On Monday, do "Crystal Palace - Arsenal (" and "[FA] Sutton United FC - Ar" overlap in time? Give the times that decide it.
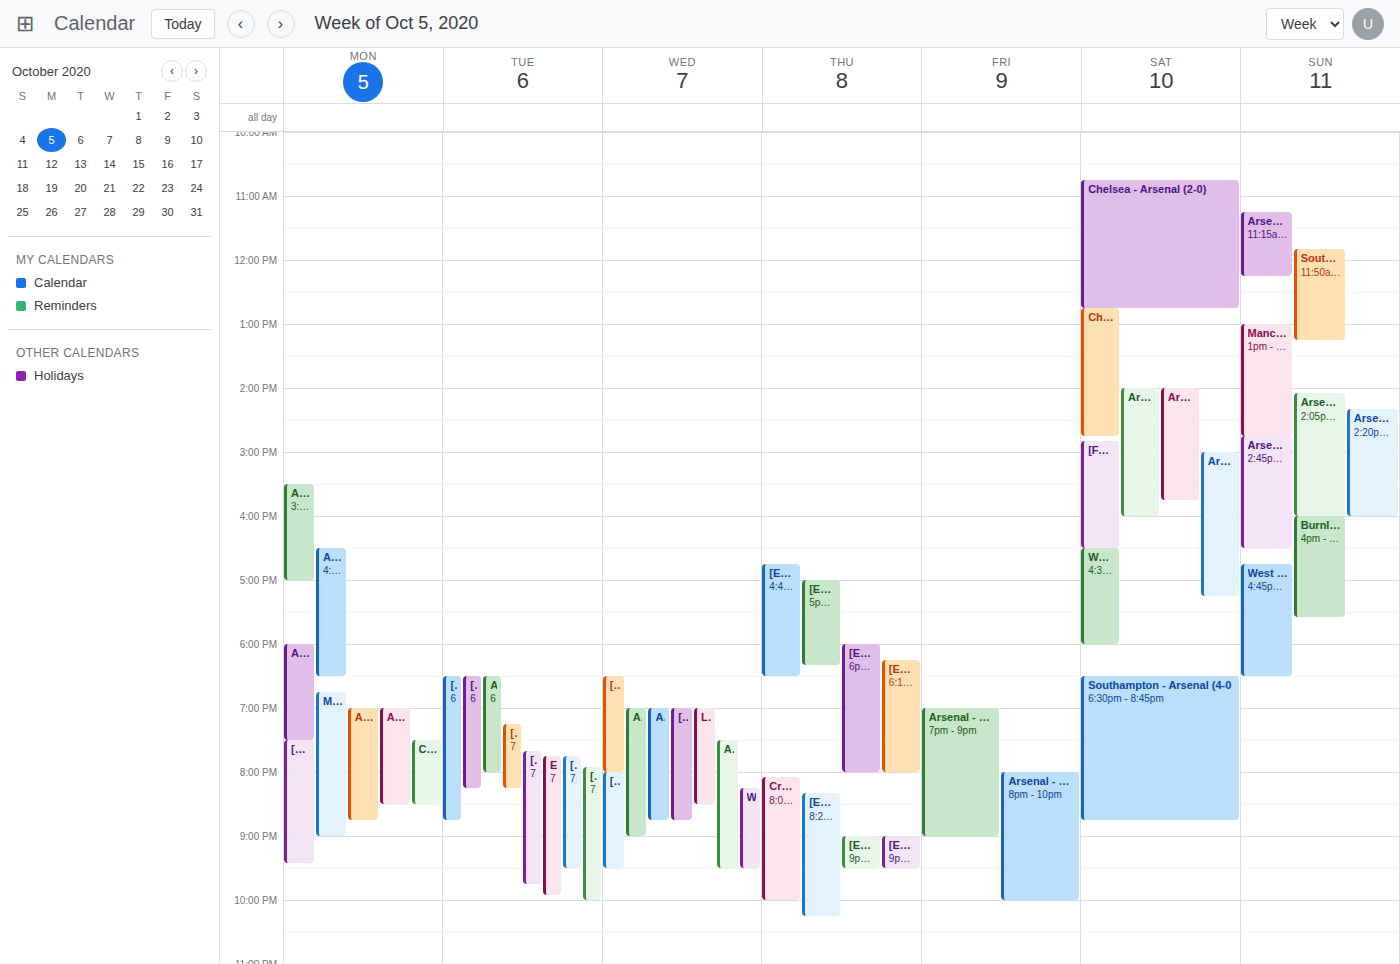
"Crystal Palace - Arsenal (" runs 19:30 to 20:30, inside "[FA] Sutton United FC - Ar" -- they overlap.